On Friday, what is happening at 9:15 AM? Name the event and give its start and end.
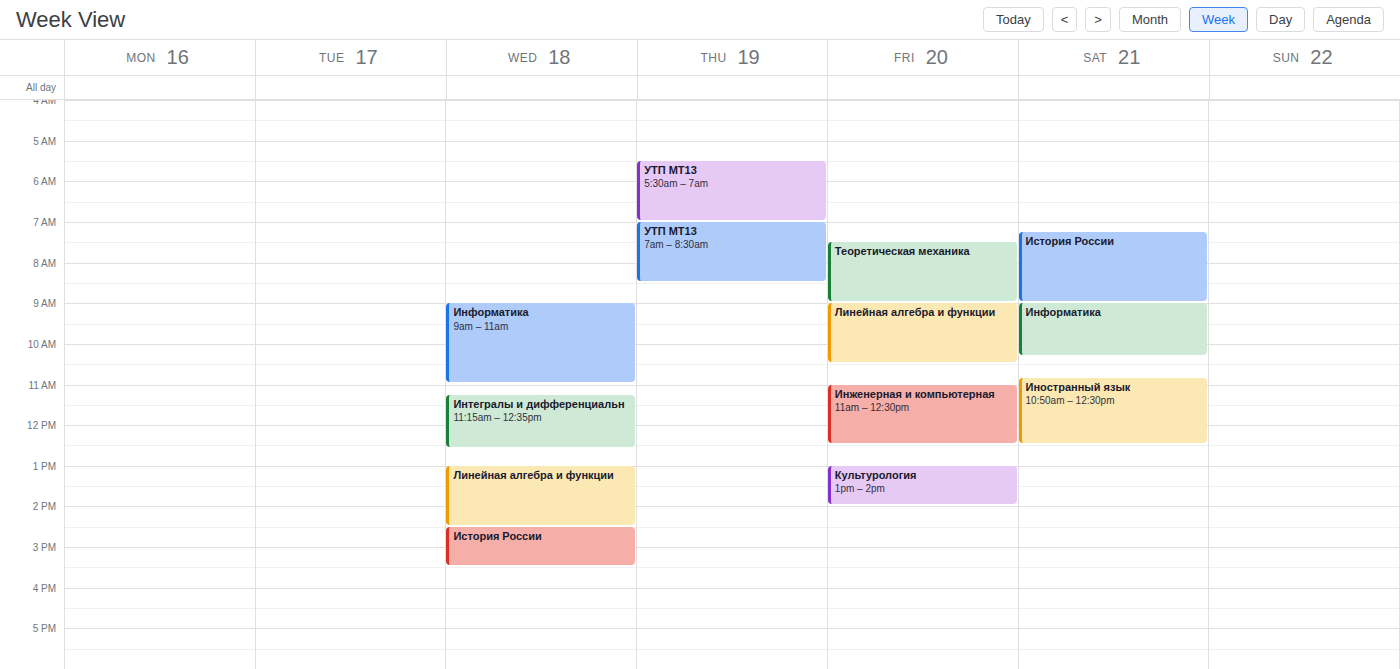
"Линейная алгебра и функции", 9:00 AM to 10:30 AM